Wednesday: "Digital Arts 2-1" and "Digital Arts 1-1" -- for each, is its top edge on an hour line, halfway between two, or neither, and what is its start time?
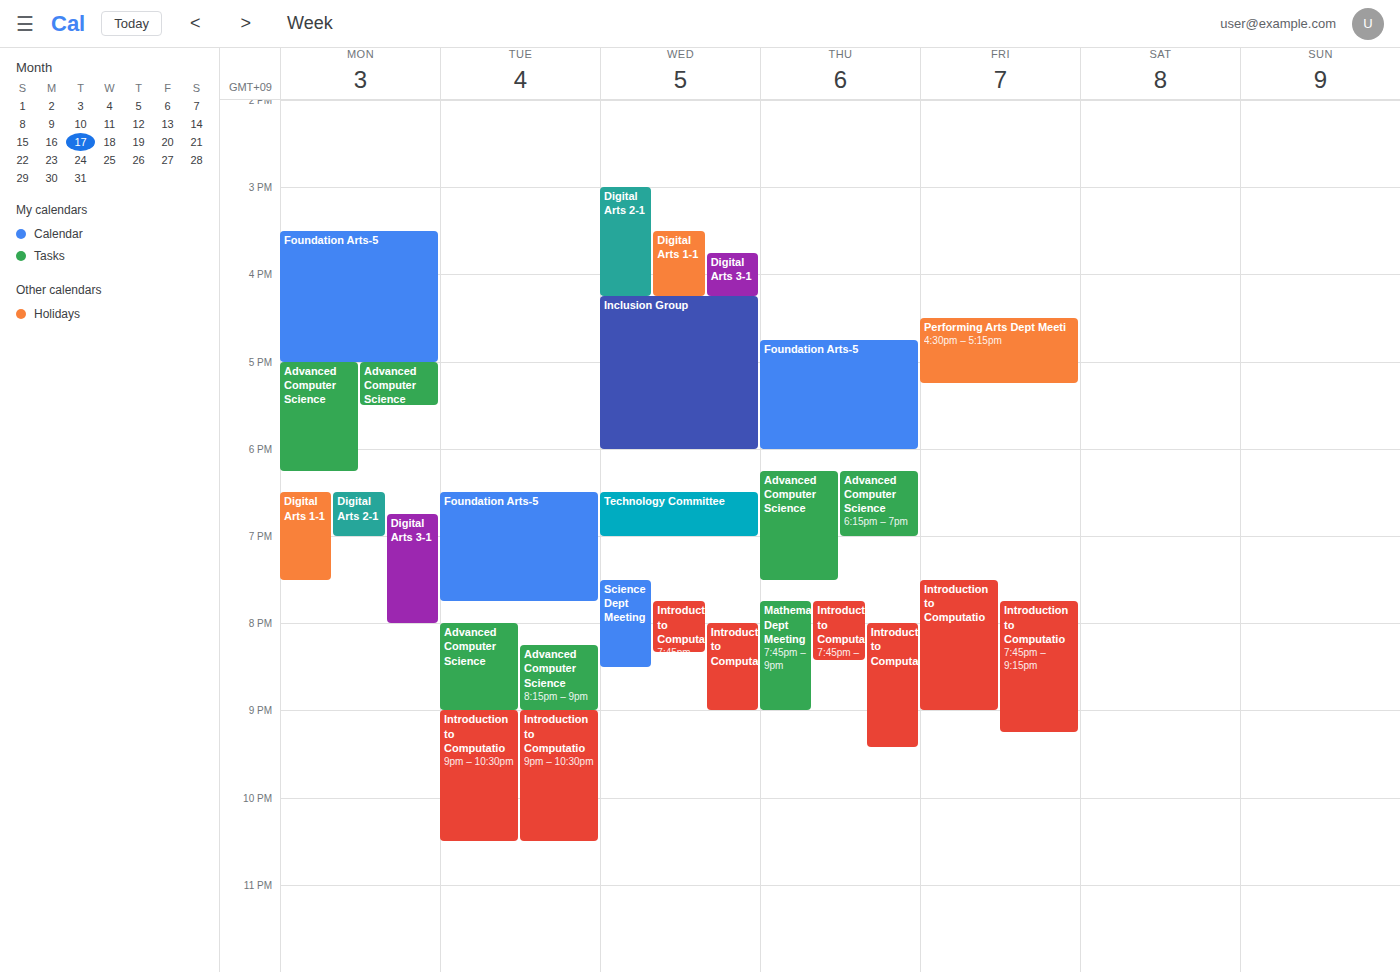
"Digital Arts 2-1": 3:00 PM, exactly on the 3 PM line. "Digital Arts 1-1": 3:30 PM, halfway between the 3 PM and 4 PM lines.